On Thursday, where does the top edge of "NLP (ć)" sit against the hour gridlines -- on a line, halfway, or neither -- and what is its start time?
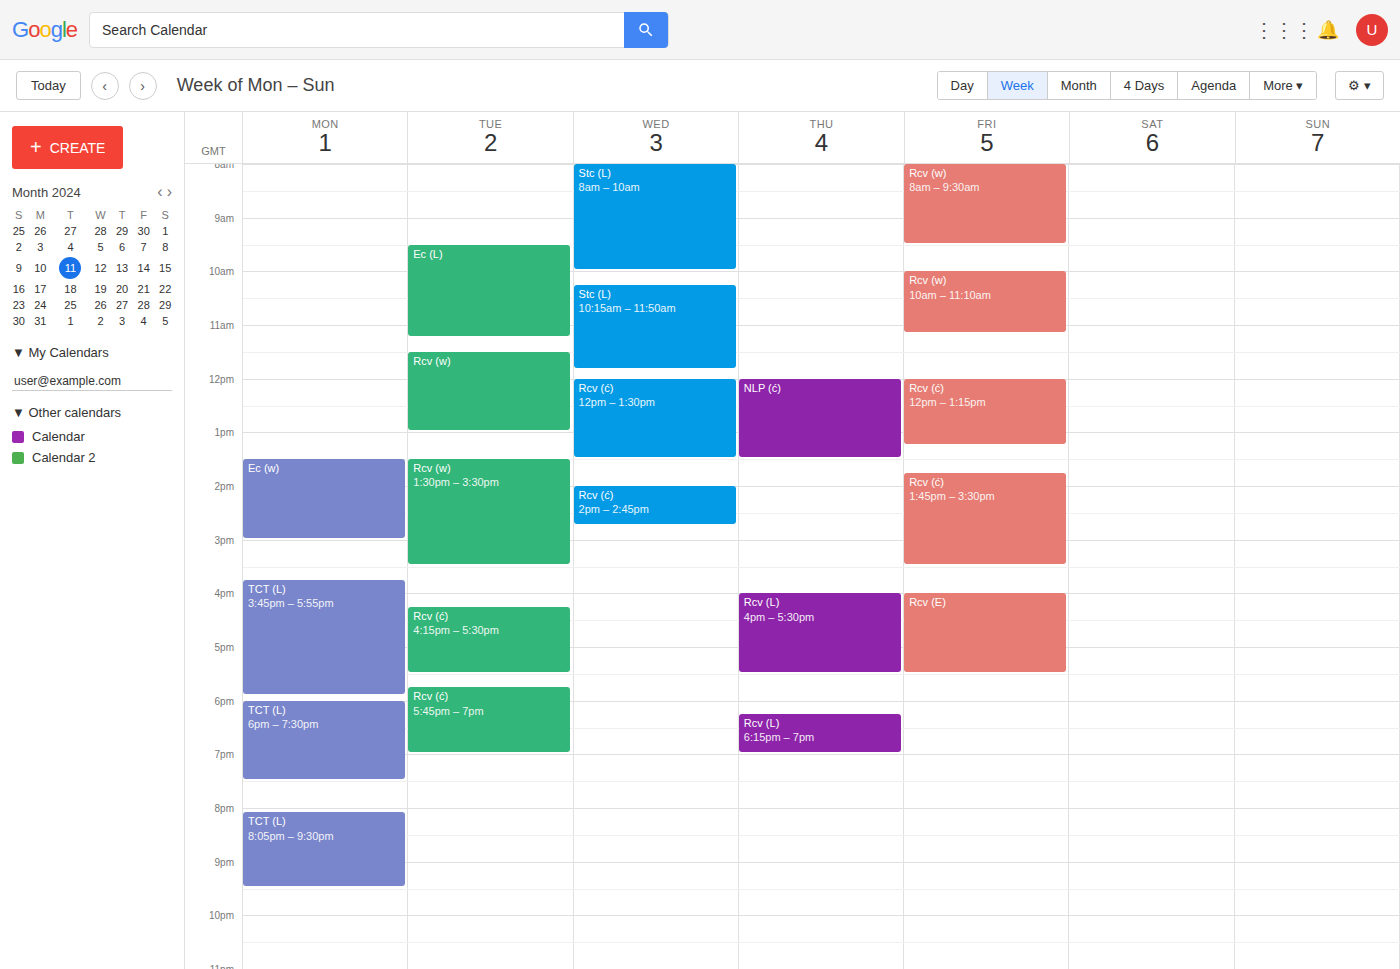
12:00 PM -- exactly on the 12 PM line.